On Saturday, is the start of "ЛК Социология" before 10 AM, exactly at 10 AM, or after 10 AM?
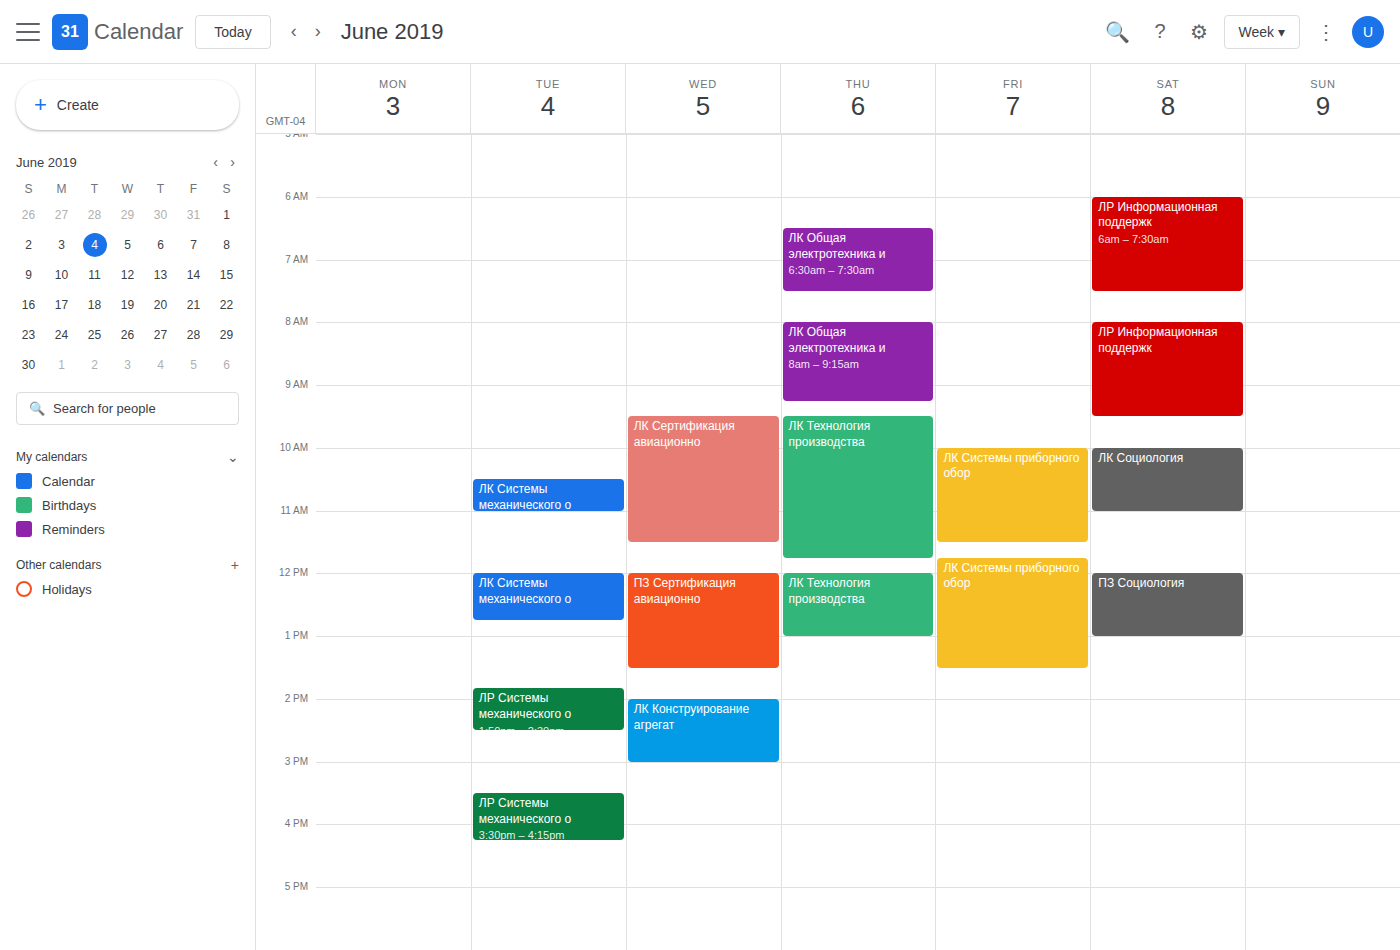
10:00 AM -- exactly at 10 AM, on the 10 AM line.